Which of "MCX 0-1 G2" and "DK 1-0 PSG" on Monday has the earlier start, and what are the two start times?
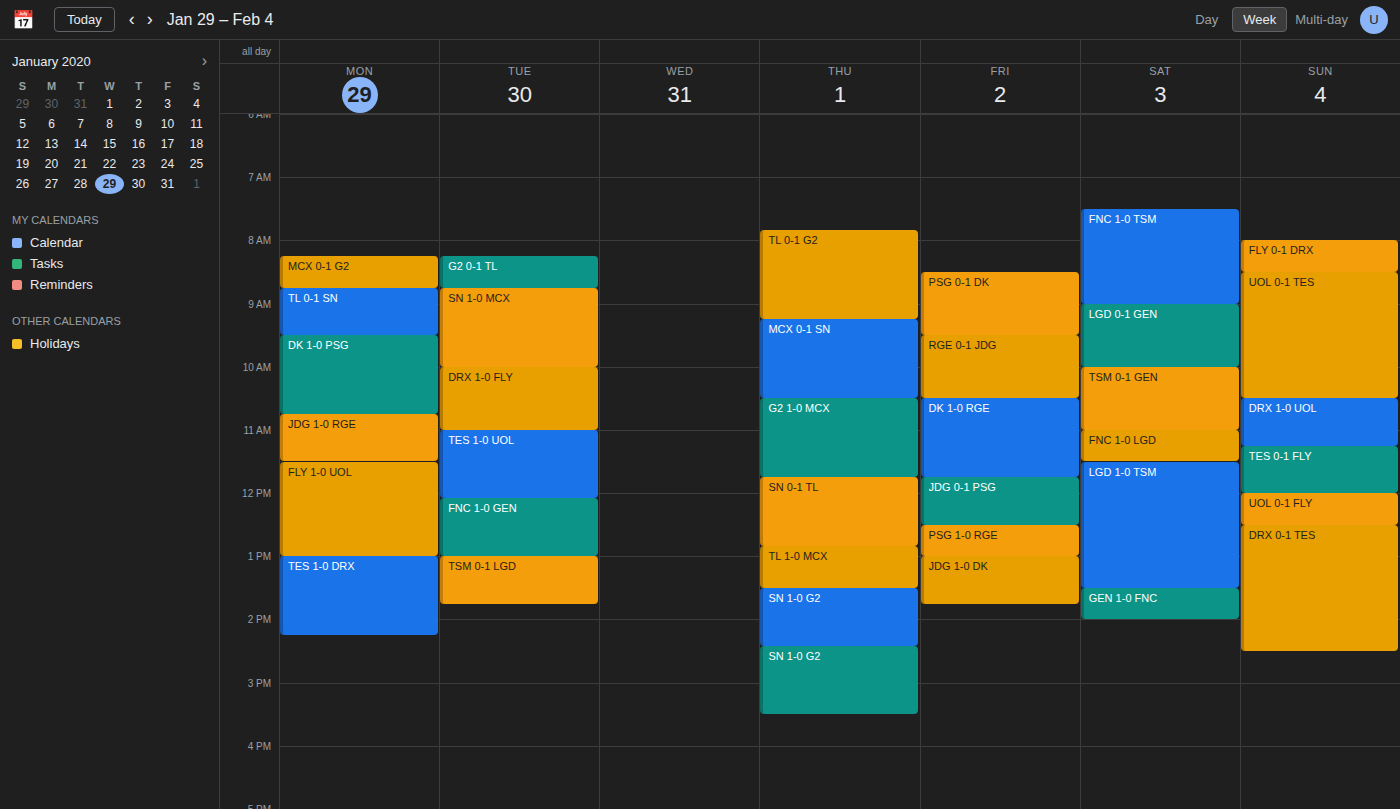
"MCX 0-1 G2" 8:15 AM; "DK 1-0 PSG" 9:30 AM.